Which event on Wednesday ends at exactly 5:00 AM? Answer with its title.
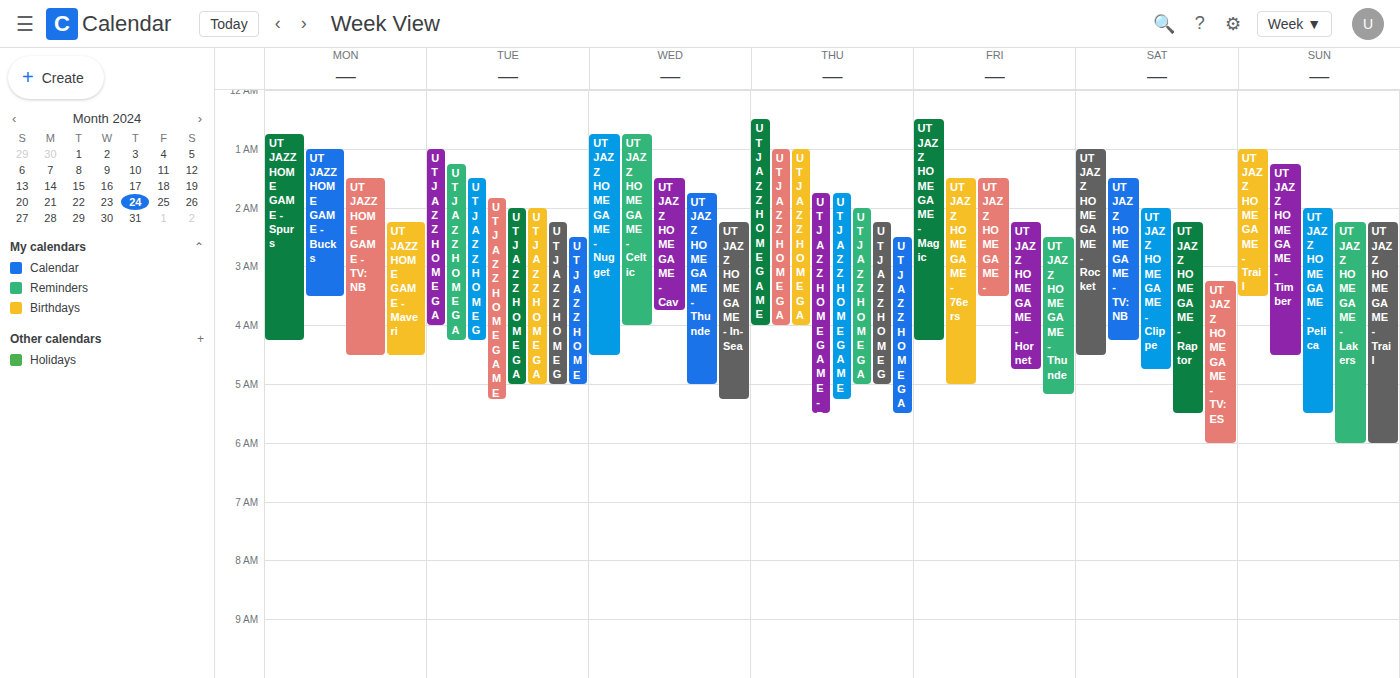
"UT JAZZ HOME GAME - Thunde"